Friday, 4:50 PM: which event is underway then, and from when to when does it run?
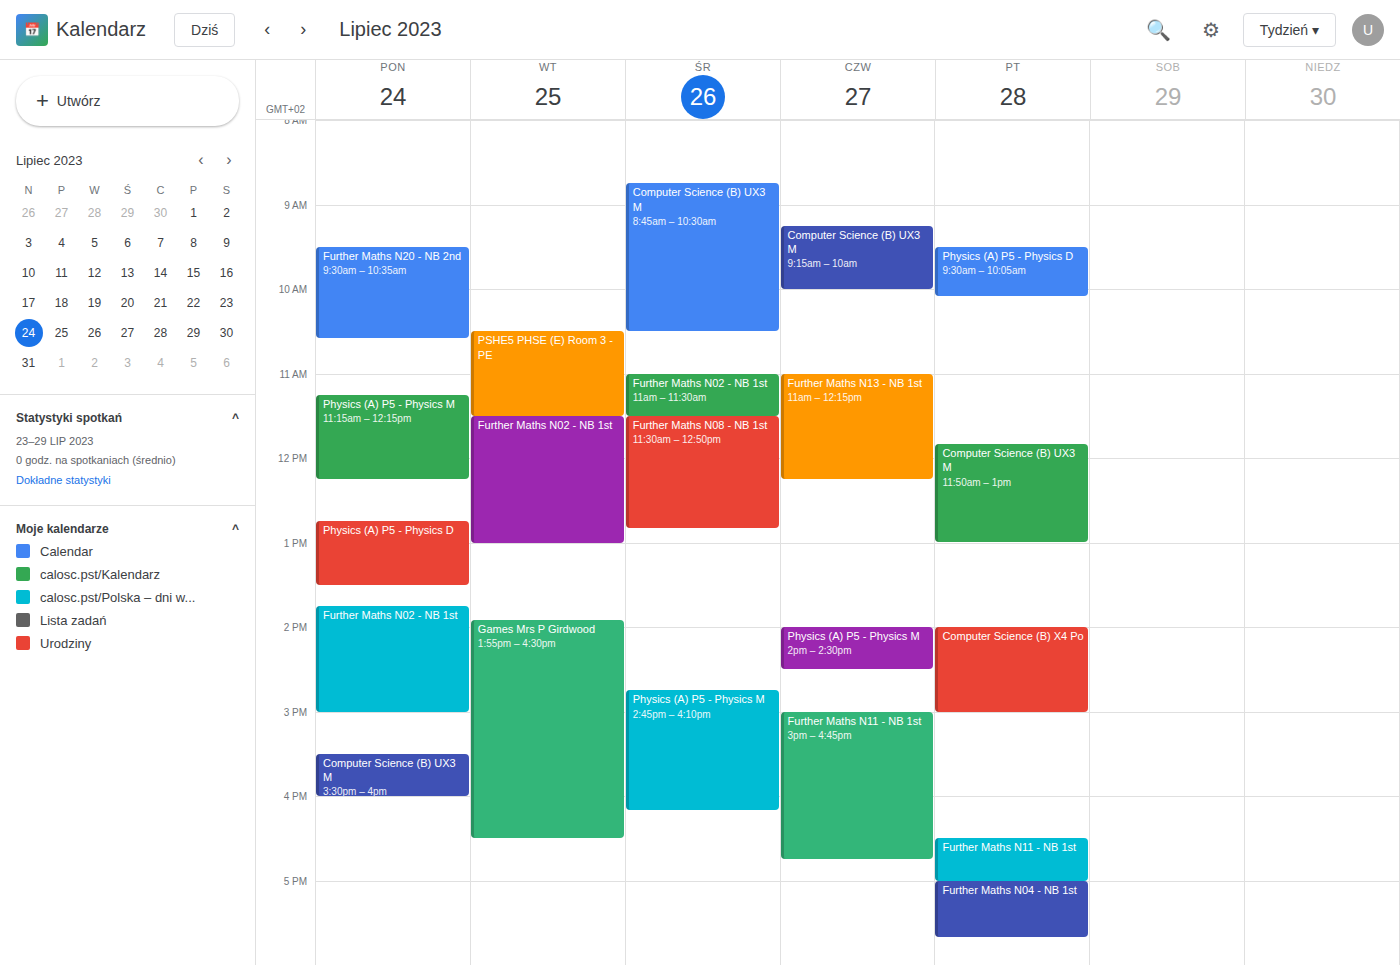
"Further Maths N11 - NB 1st", 4:30 PM to 5:00 PM